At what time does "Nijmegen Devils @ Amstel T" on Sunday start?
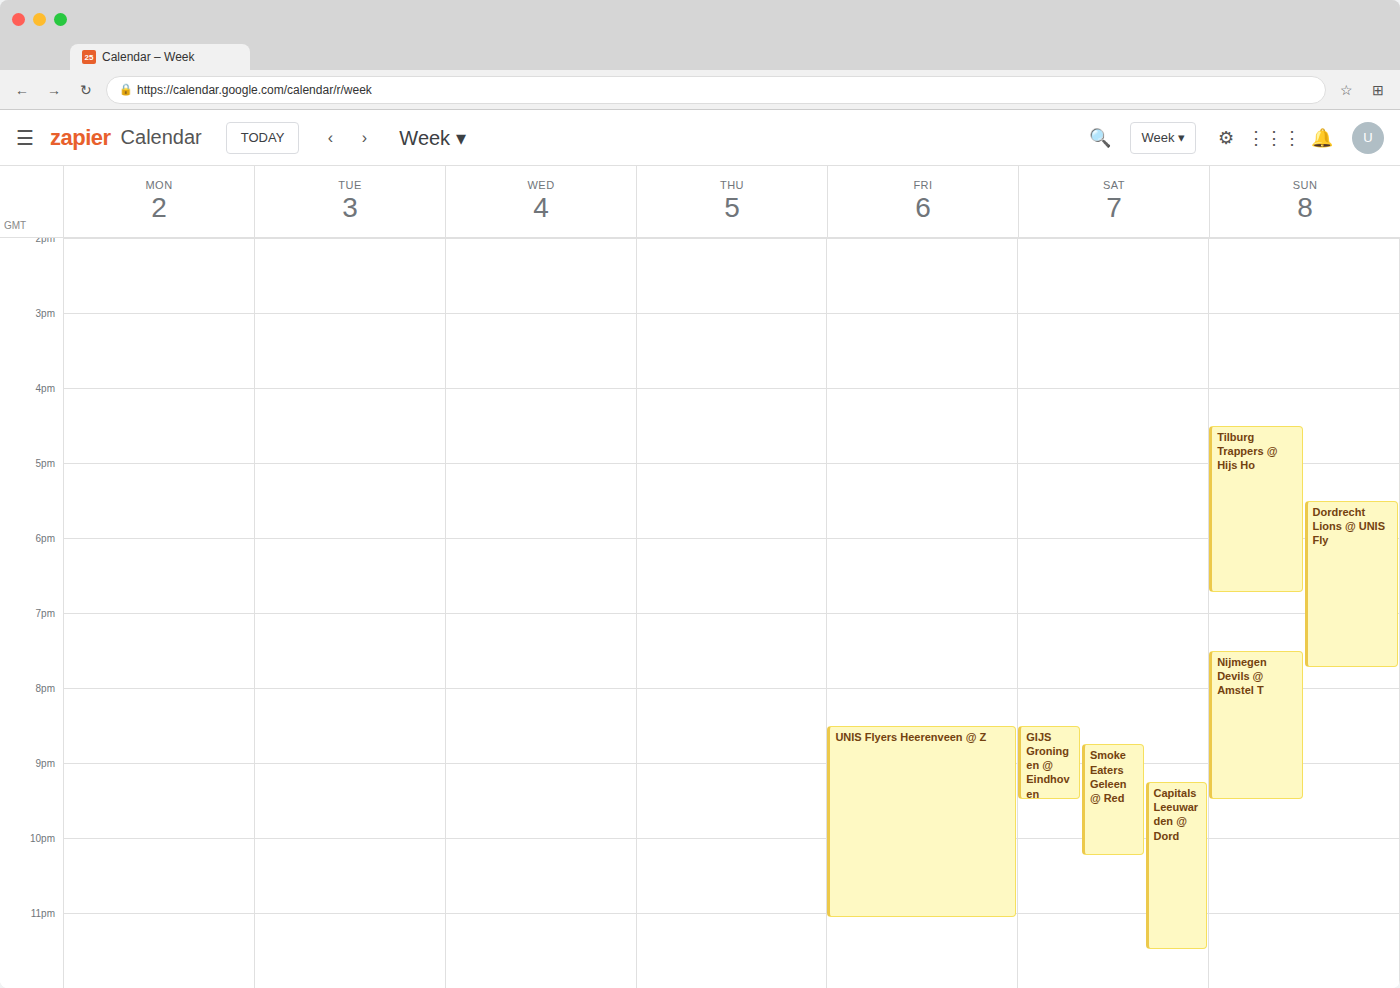
7:30 PM